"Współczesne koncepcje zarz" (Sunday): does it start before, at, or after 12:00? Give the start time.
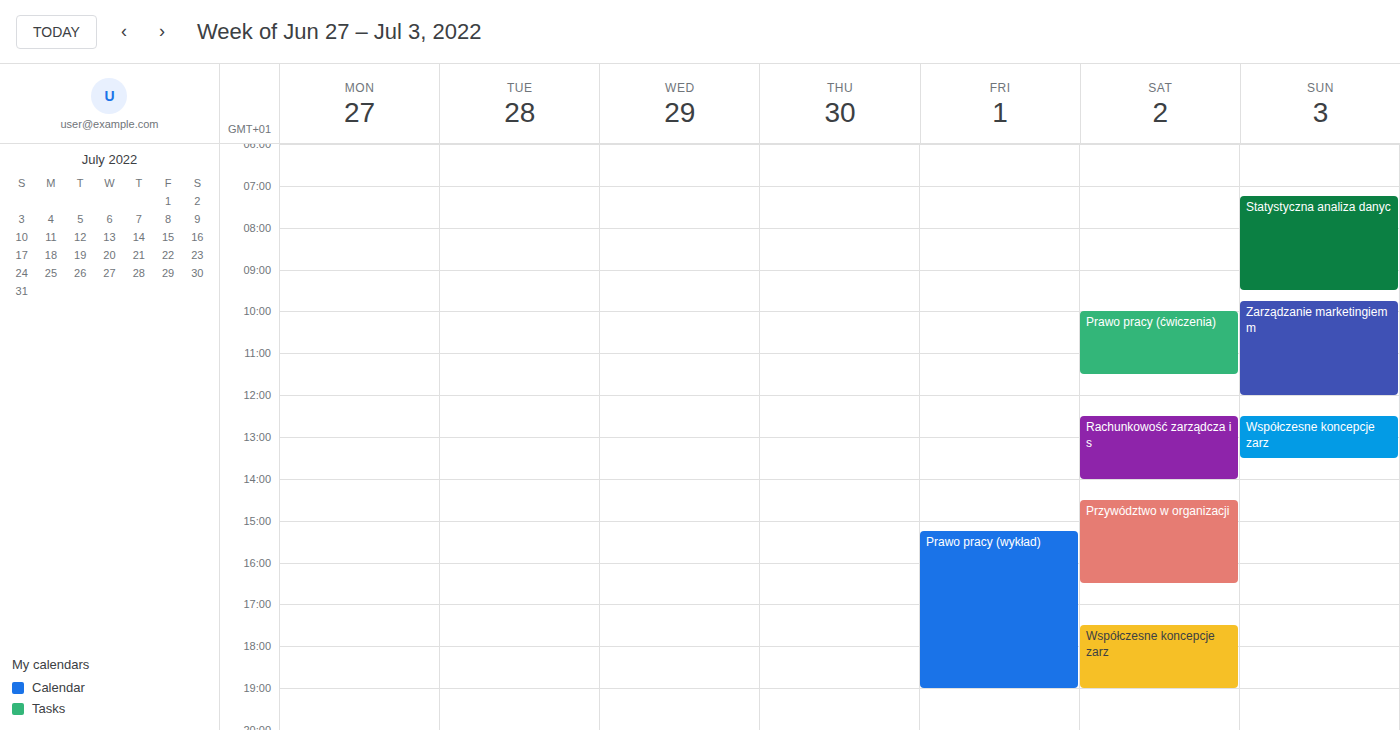
12:30 -- after 12:00, 30 minutes below the 12:00 line.